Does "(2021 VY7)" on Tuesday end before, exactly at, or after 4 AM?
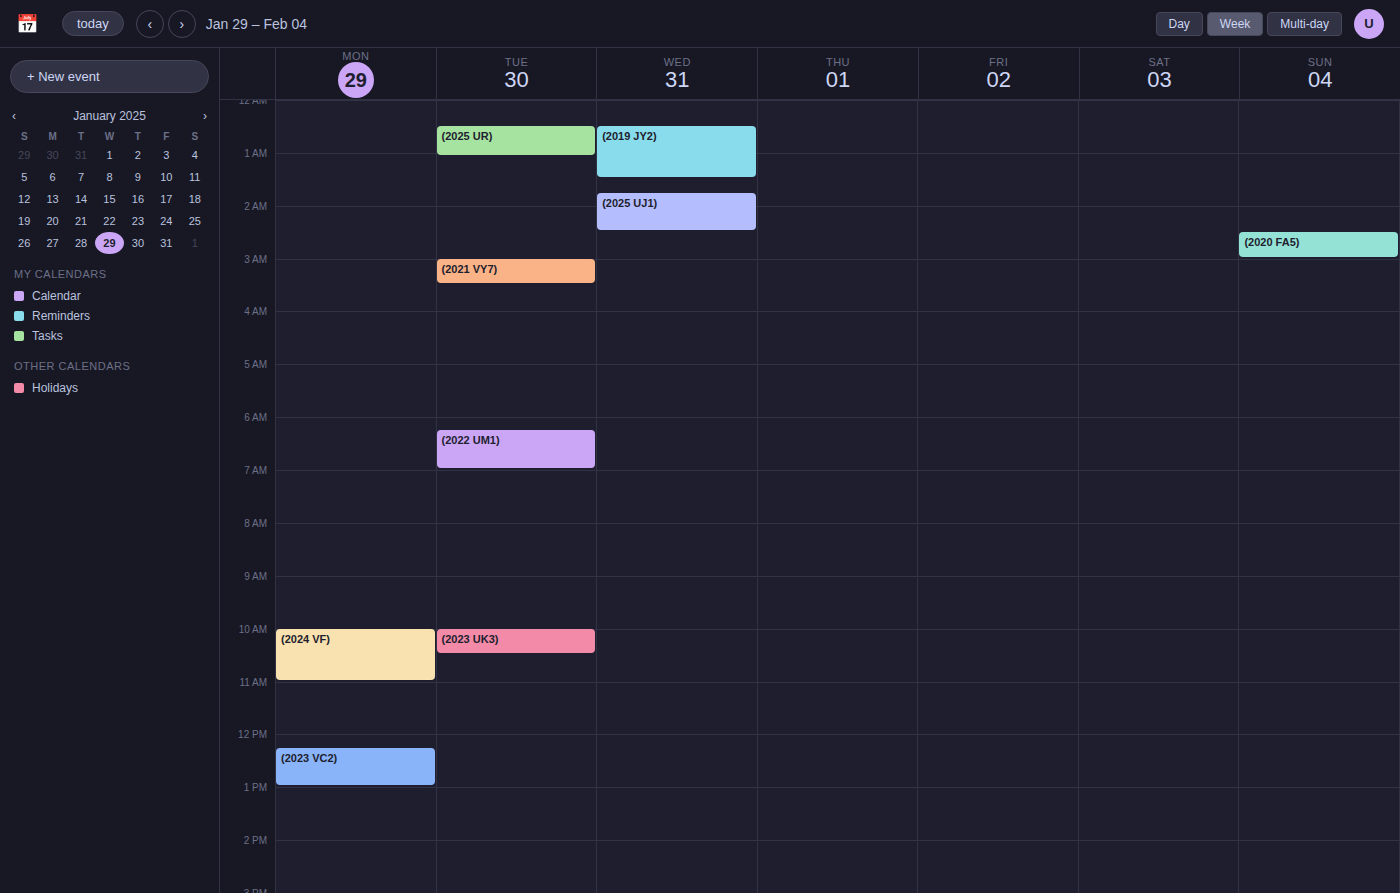
3:30 AM -- before 4 AM, 30 minutes above the 4 AM line.